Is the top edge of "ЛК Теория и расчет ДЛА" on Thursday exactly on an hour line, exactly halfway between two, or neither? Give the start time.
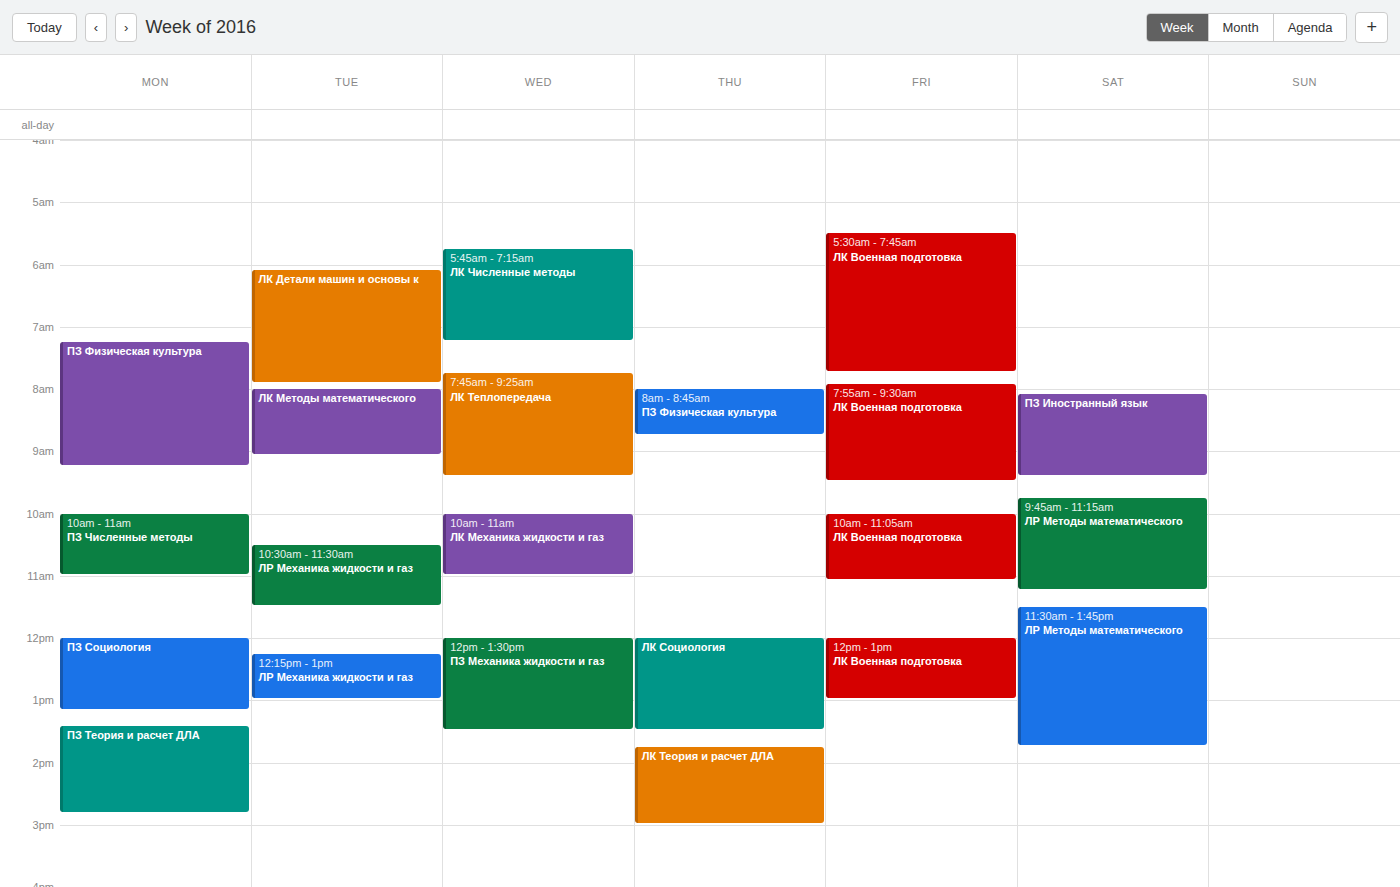
1:45 PM -- neither: three quarters of the way from the 1 PM line to the 2 PM line.